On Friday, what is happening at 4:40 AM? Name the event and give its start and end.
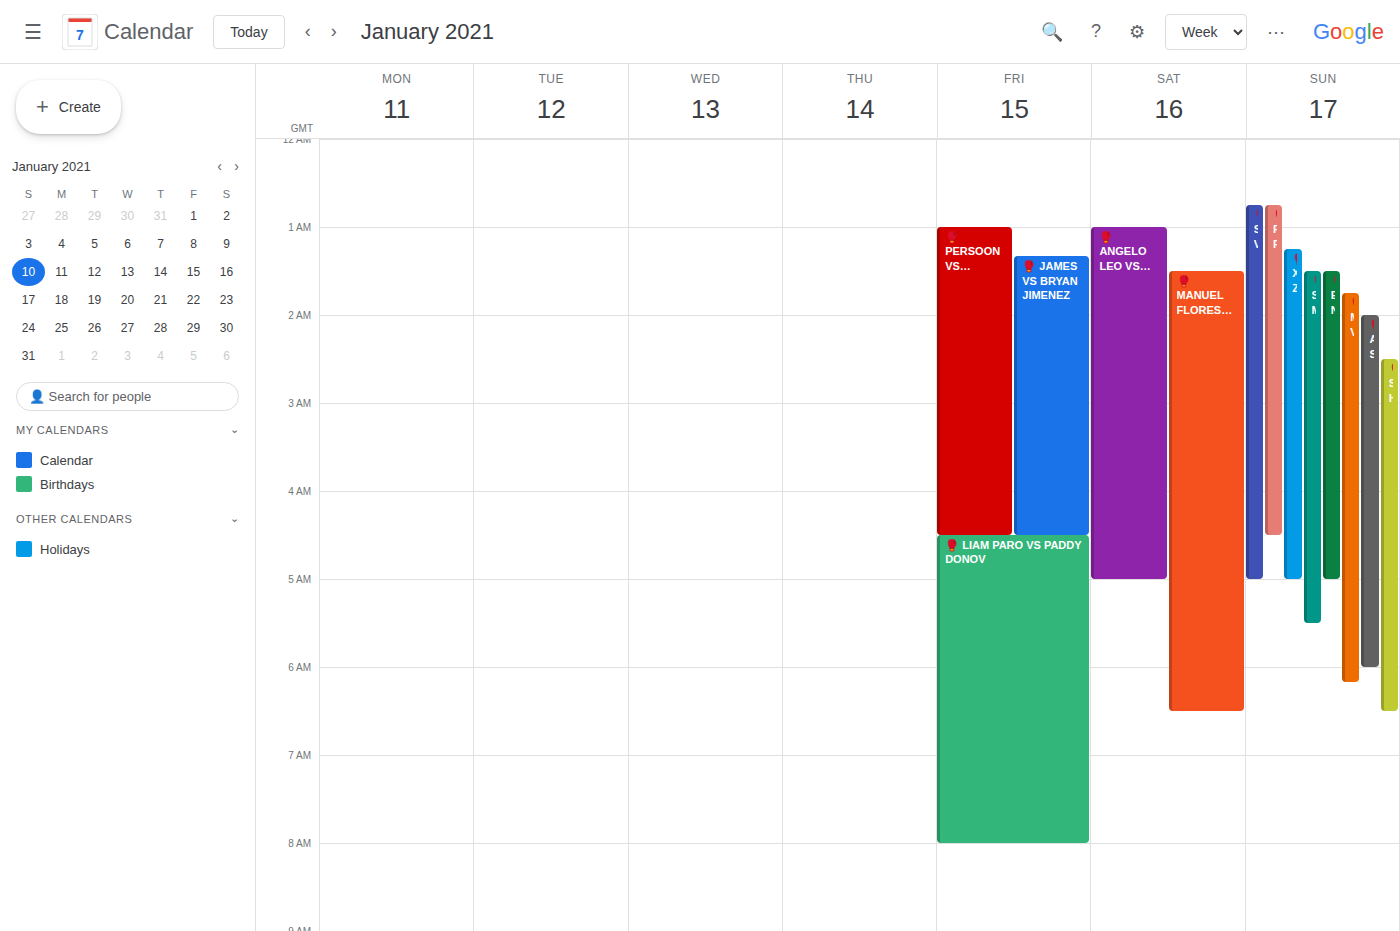
"🥊 LIAM PARO VS PADDY DONOV", 4:30 AM to 8:00 AM